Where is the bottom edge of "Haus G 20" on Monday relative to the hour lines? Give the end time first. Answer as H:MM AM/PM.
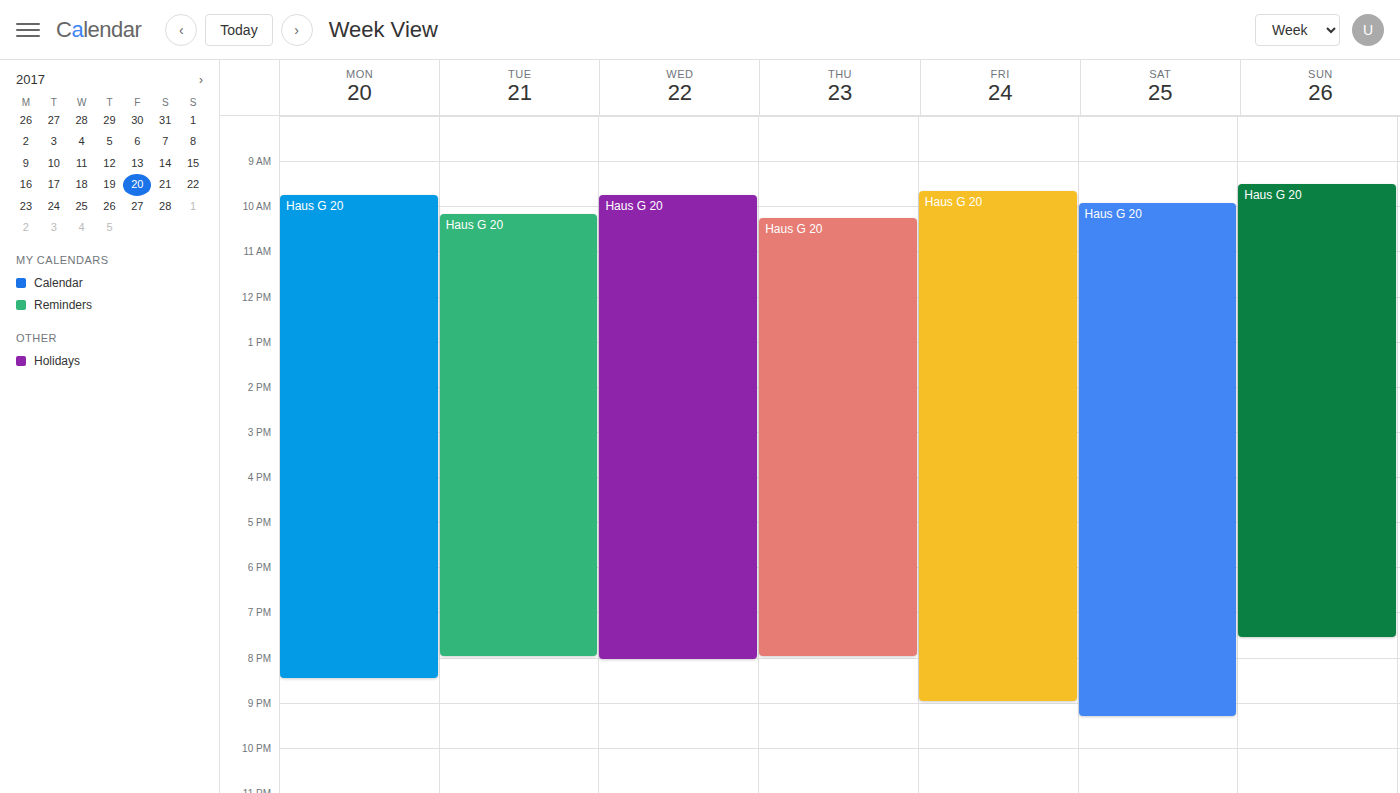
8:30 PM -- halfway between the 8 PM and 9 PM lines.